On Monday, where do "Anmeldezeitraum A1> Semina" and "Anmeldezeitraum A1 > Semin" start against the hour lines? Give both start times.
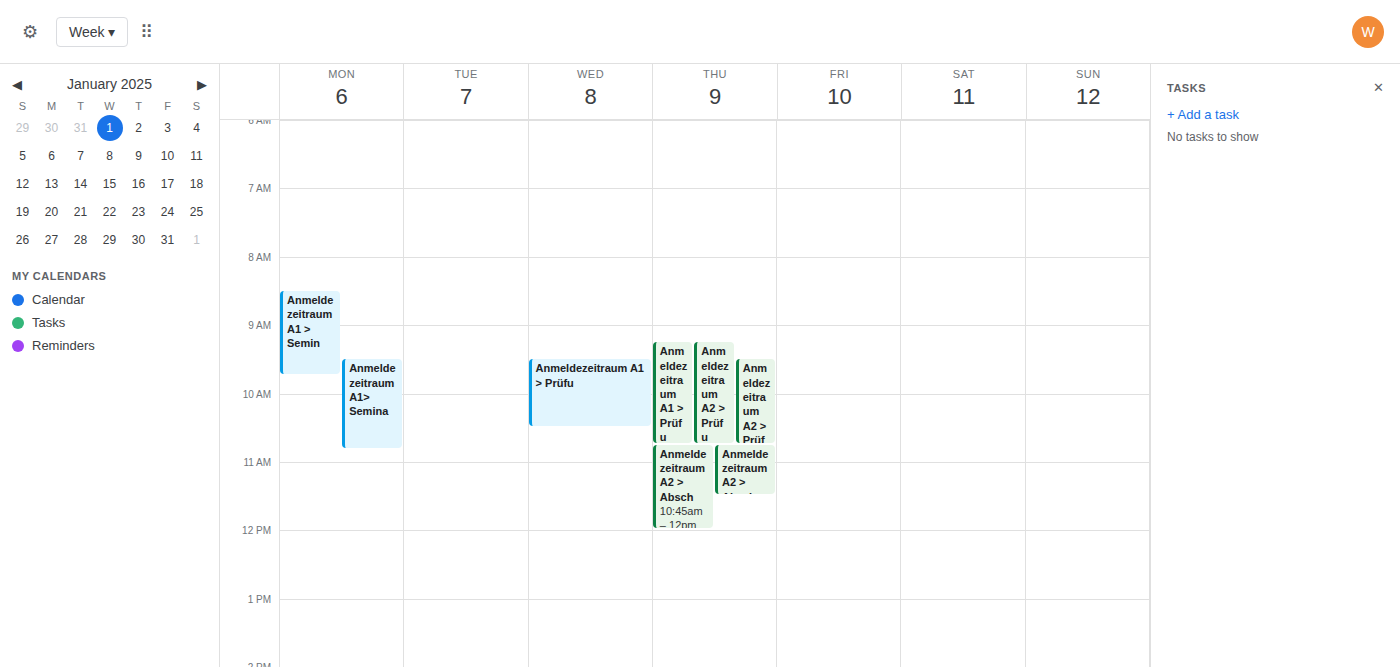
"Anmeldezeitraum A1> Semina": 9:30 AM, halfway between the 9 AM and 10 AM lines. "Anmeldezeitraum A1 > Semin": 8:30 AM, halfway between the 8 AM and 9 AM lines.